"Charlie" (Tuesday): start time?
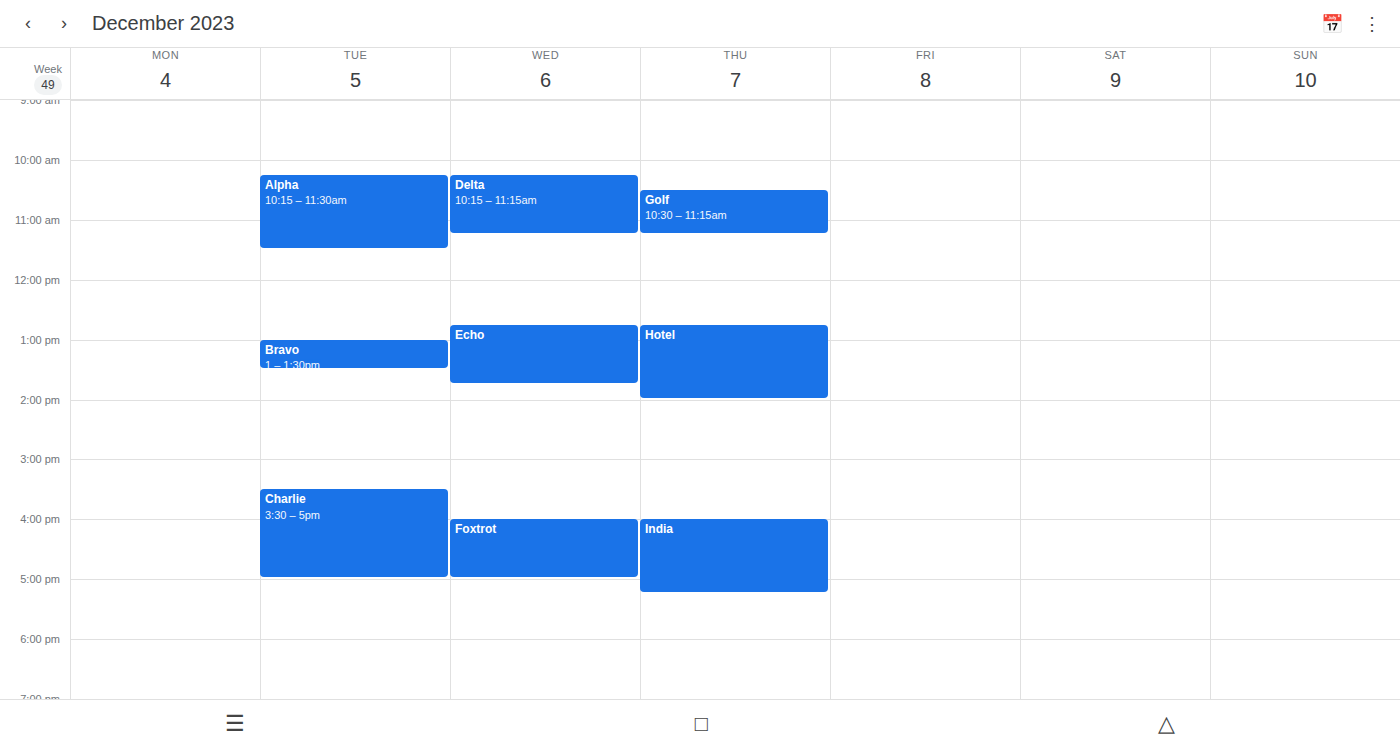
3:30 PM